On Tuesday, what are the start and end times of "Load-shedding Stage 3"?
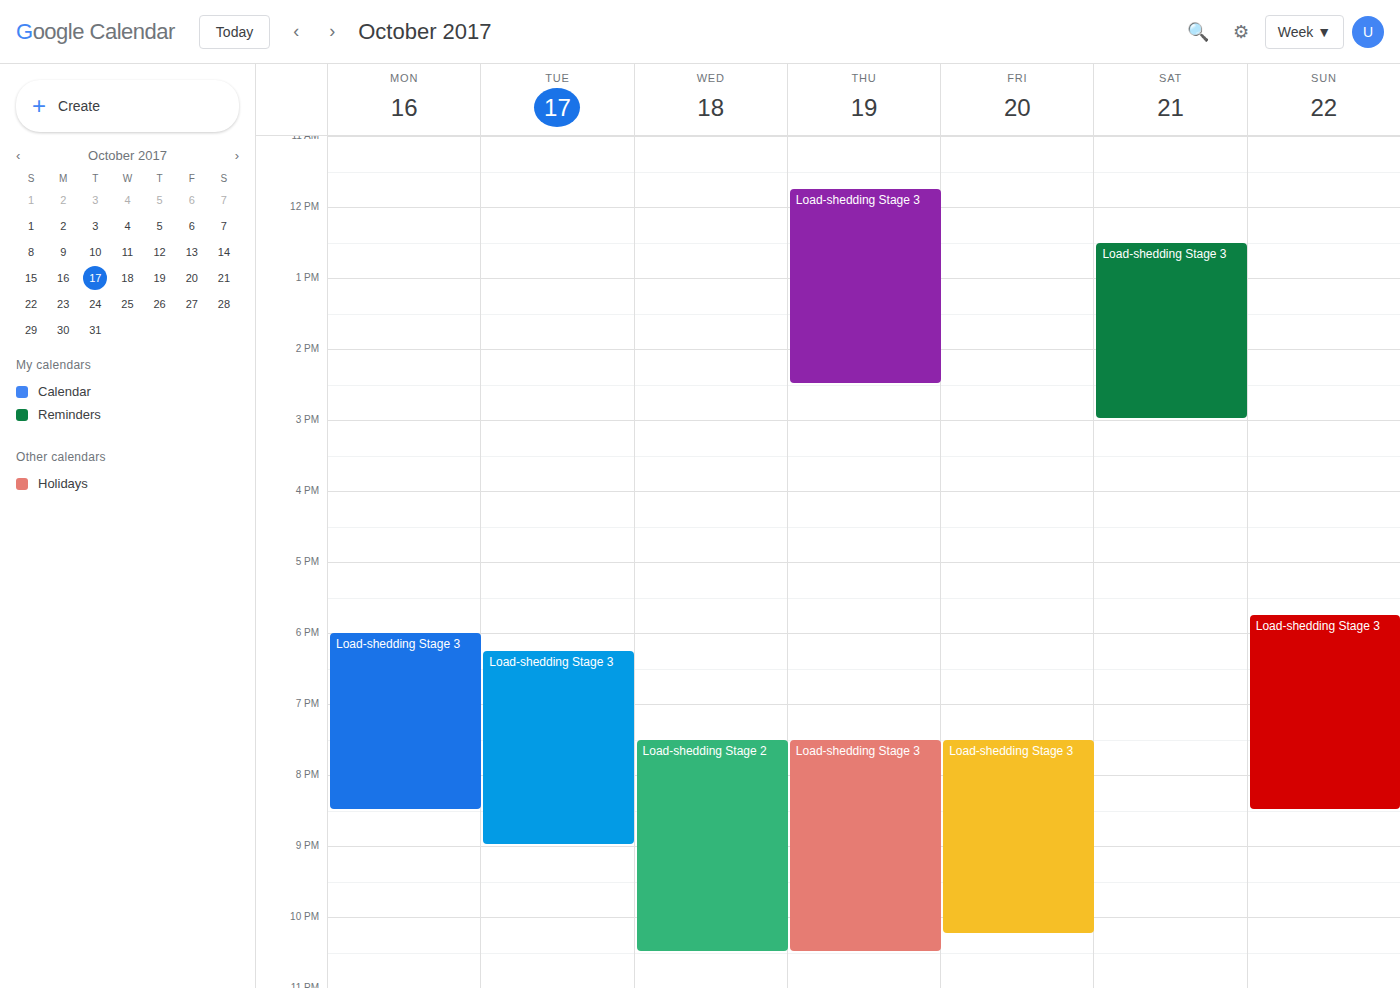
6:15 PM to 9:00 PM